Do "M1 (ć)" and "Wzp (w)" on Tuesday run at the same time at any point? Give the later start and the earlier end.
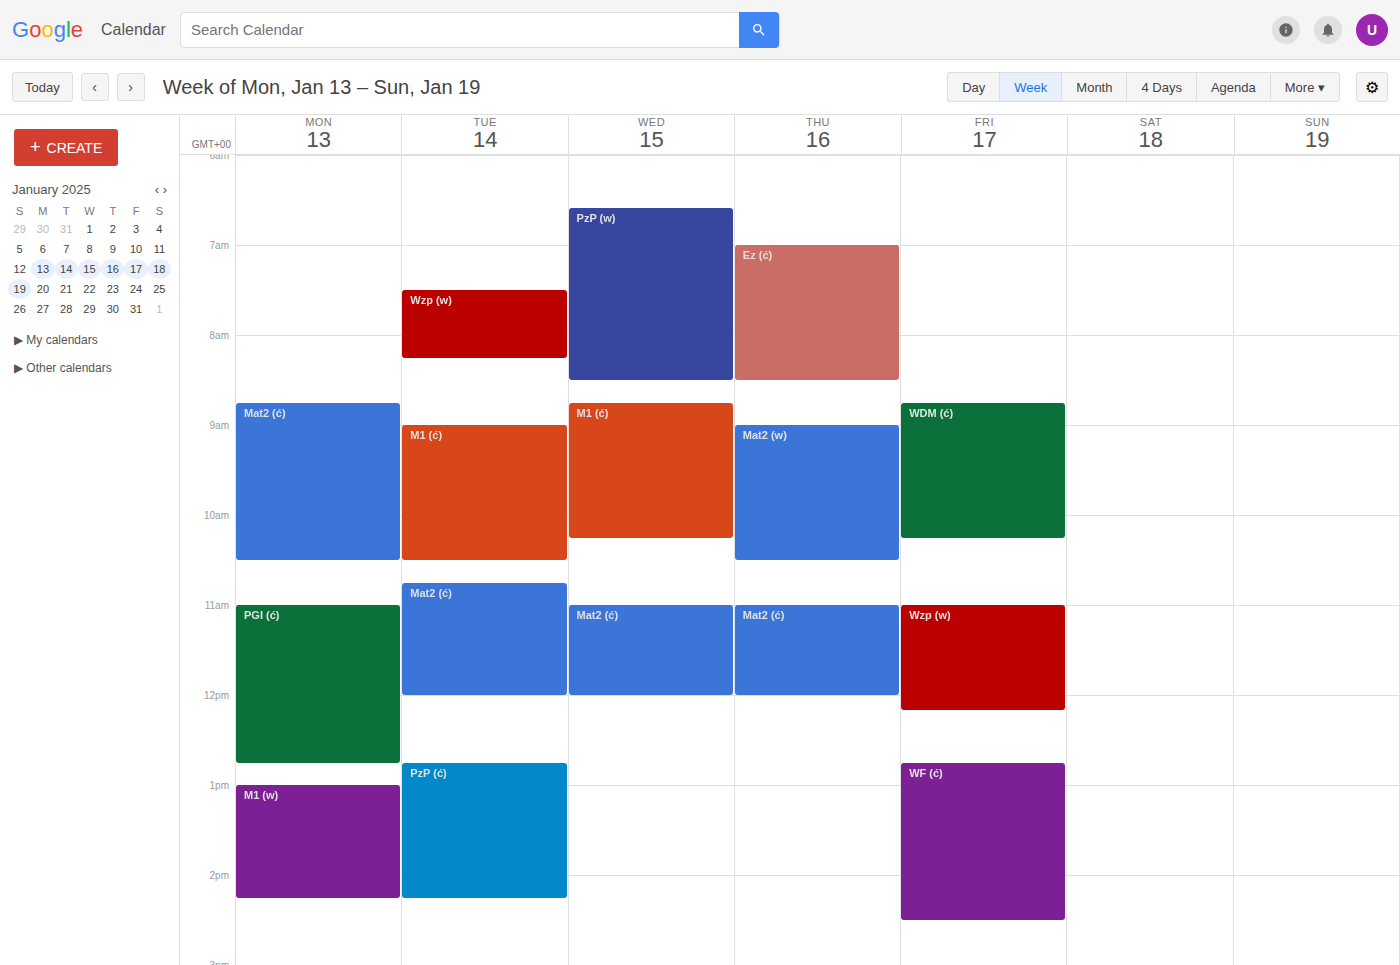
"Wzp (w)" ends at 8:15 AM and "M1 (ć)" starts at 9:00 AM -- no overlap.